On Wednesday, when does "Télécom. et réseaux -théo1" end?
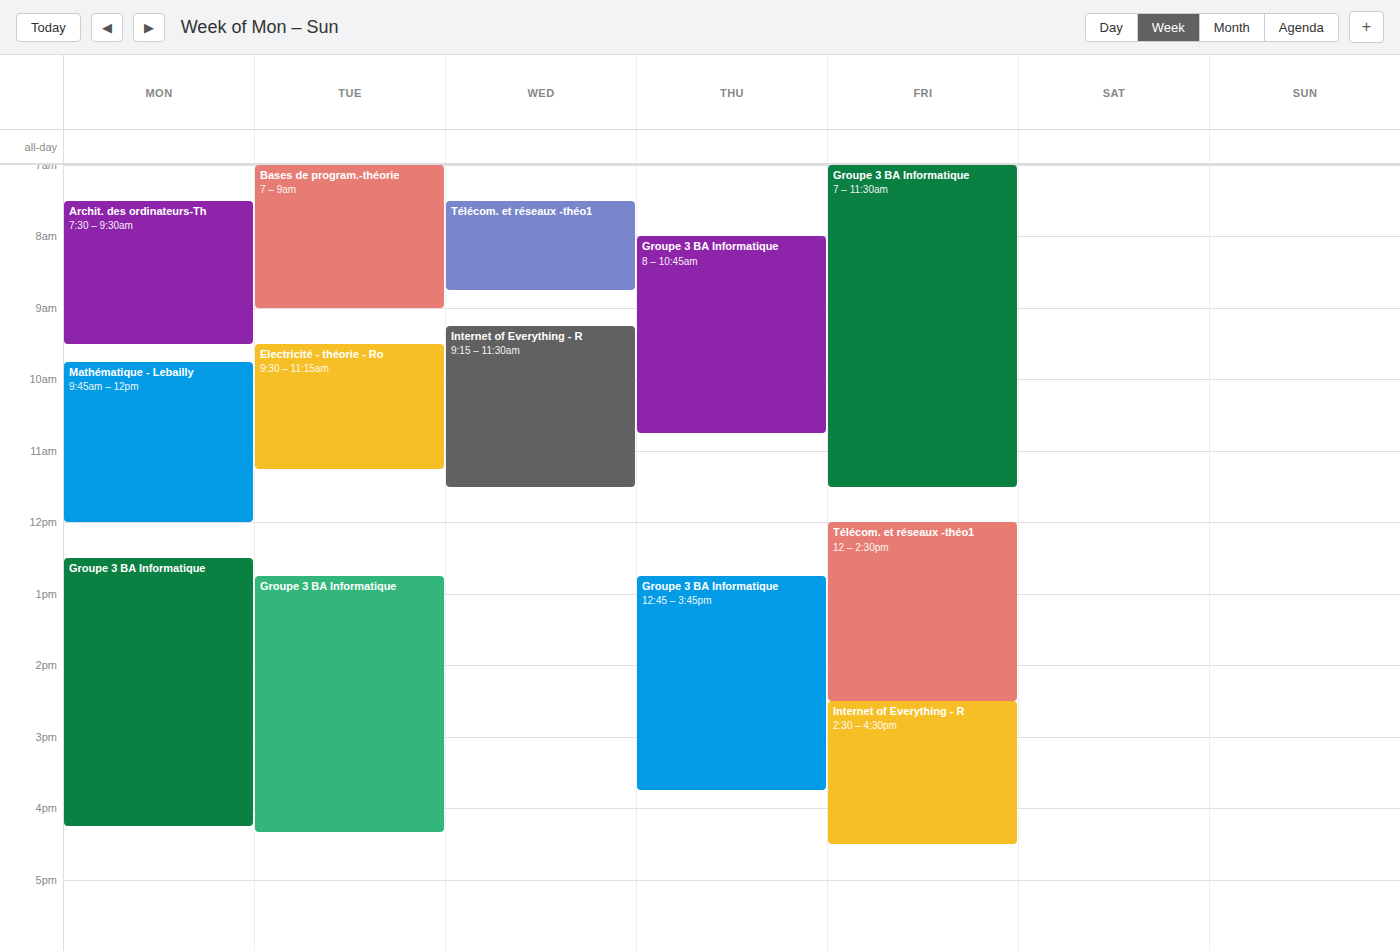
8:45 AM